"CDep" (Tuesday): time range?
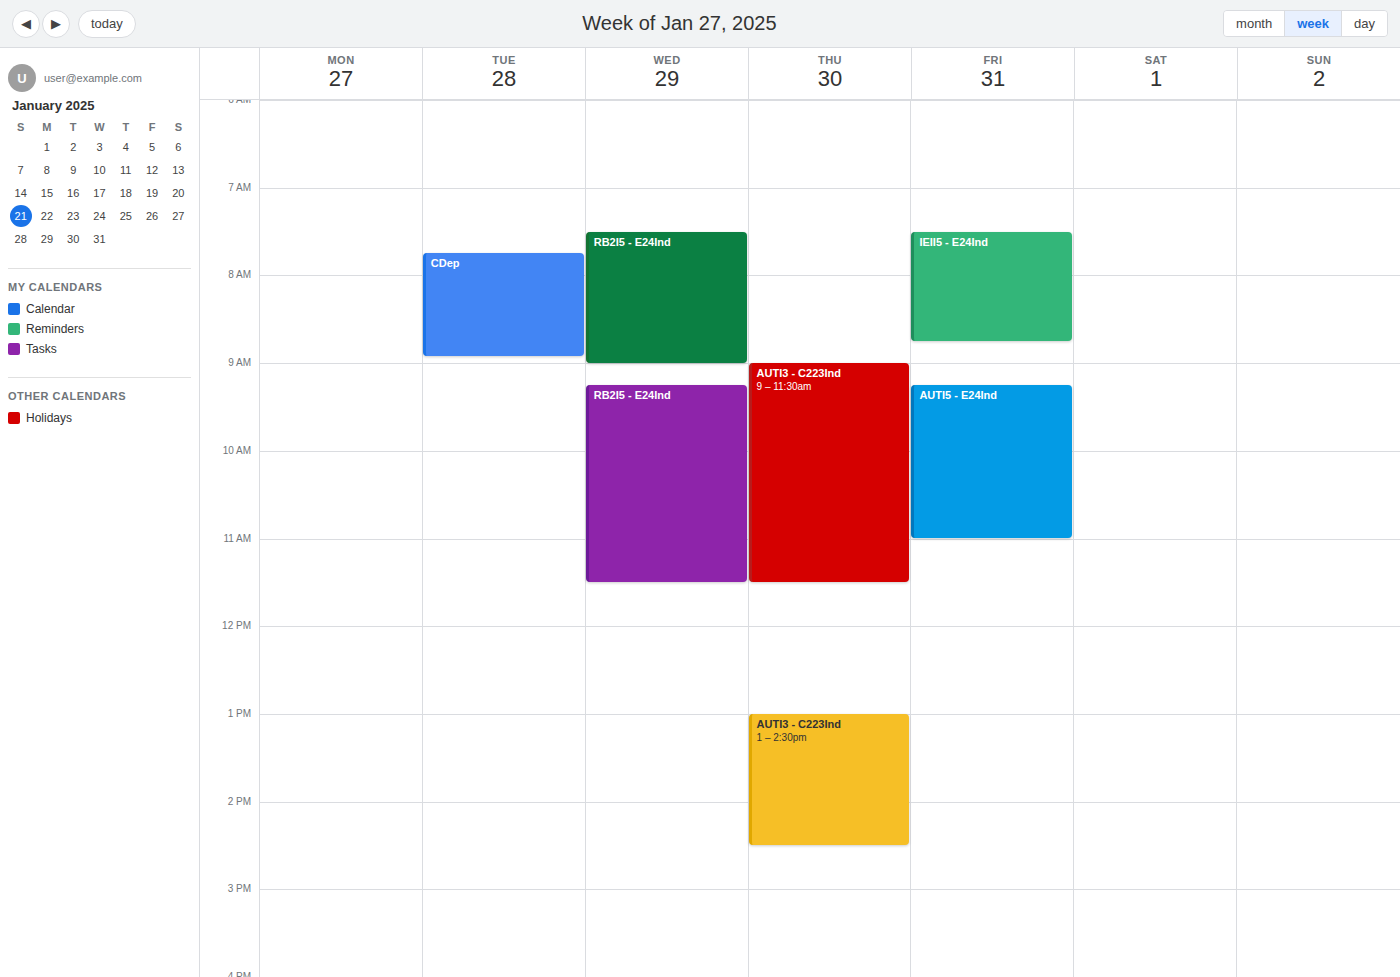
7:45 AM to 8:55 AM